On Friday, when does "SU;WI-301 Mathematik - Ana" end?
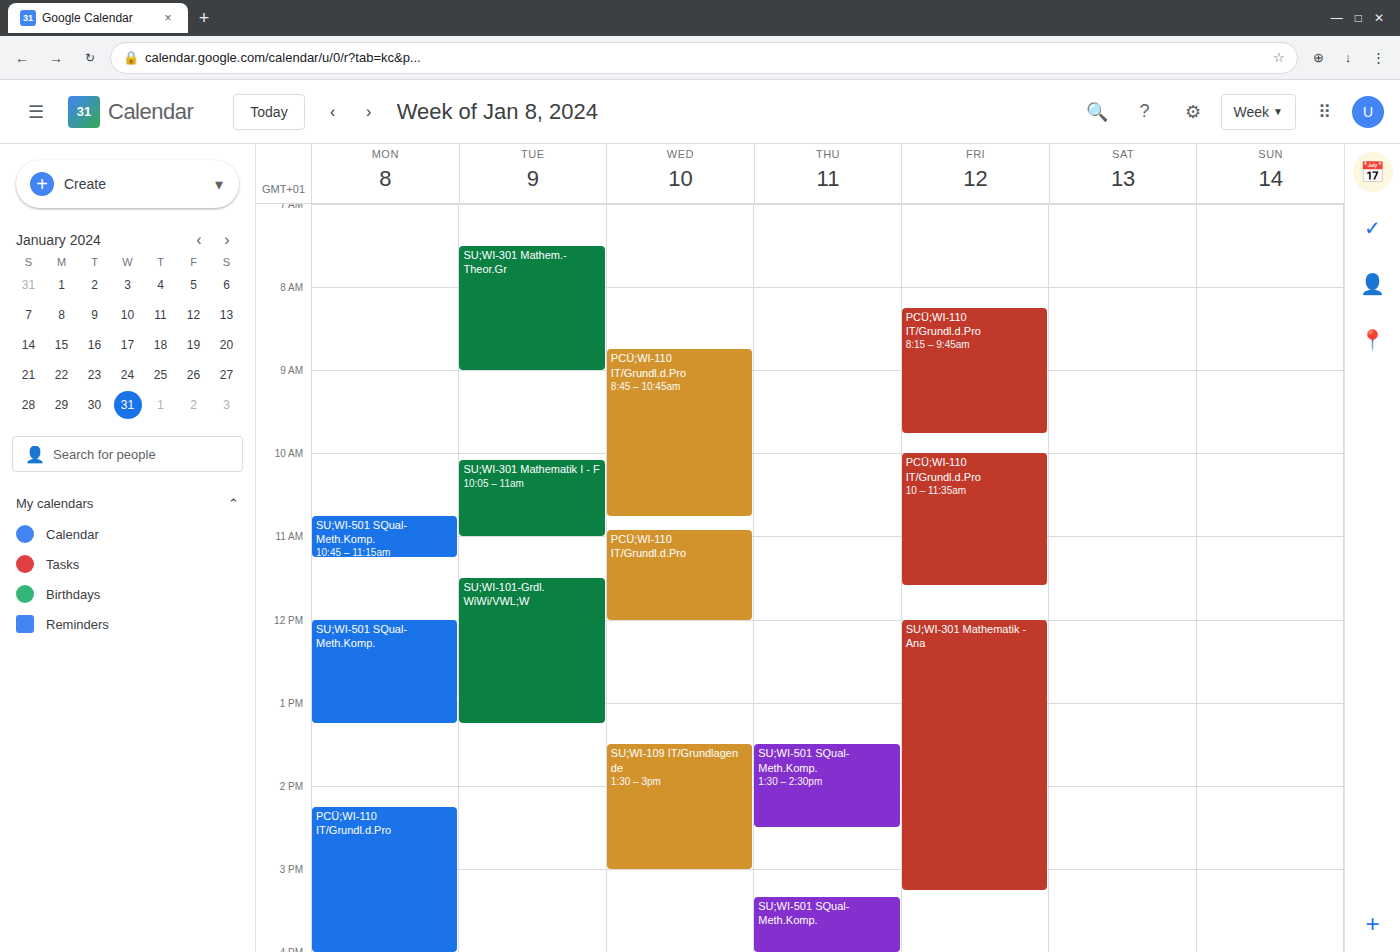
3:15 PM